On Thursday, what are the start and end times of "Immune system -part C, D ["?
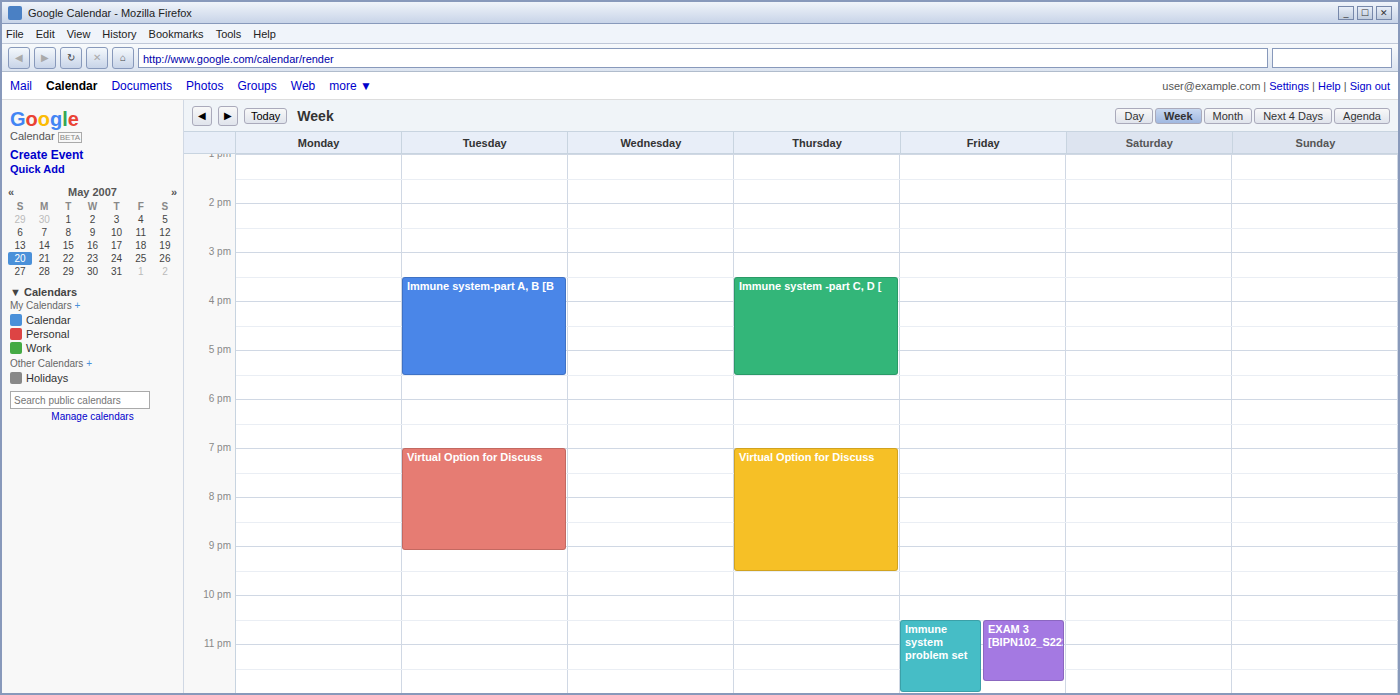
3:30 PM to 5:30 PM